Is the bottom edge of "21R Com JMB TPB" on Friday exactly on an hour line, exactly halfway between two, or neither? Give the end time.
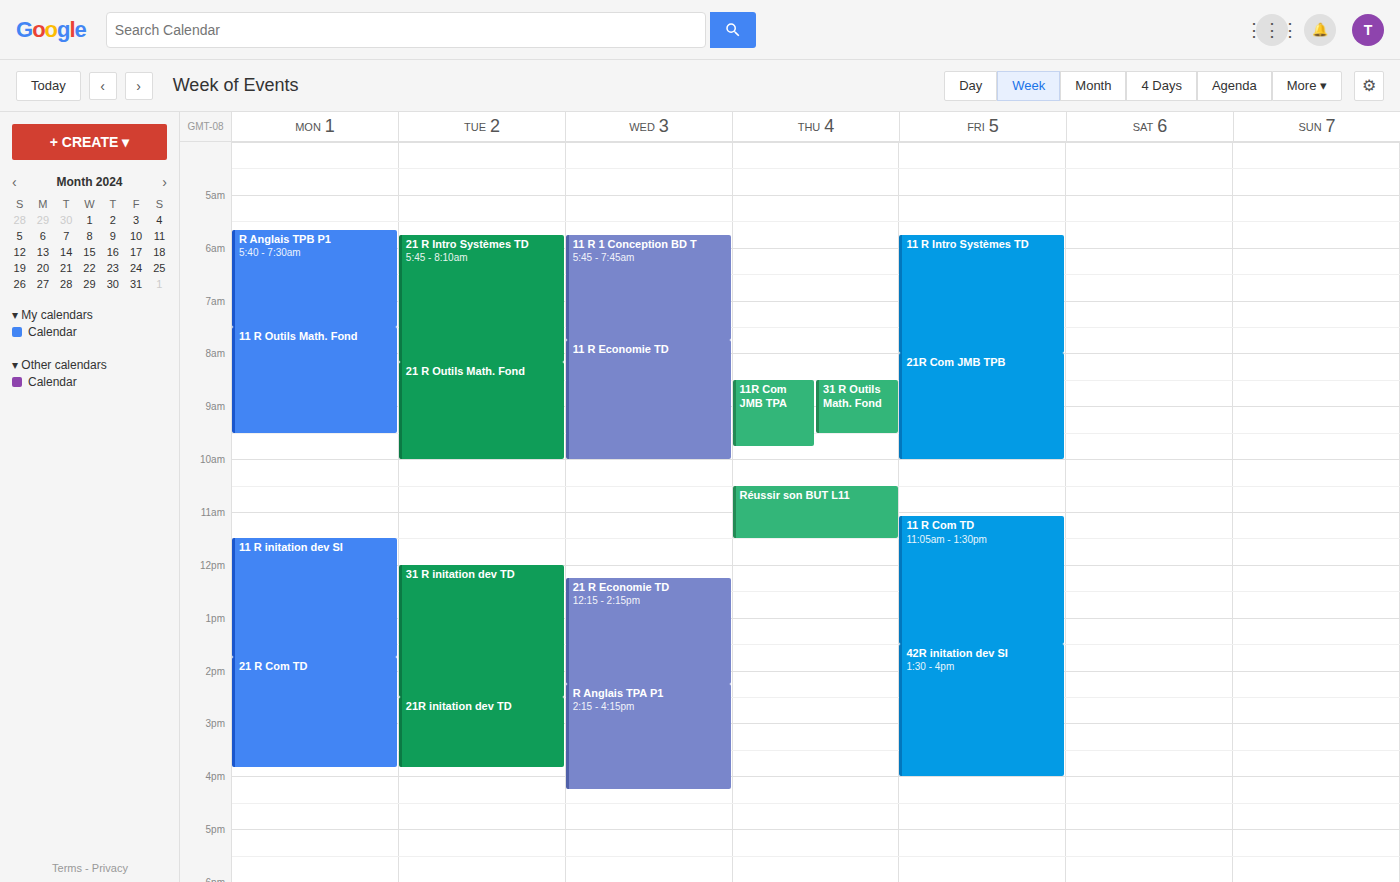
10:00 AM -- exactly on the 10 AM line.